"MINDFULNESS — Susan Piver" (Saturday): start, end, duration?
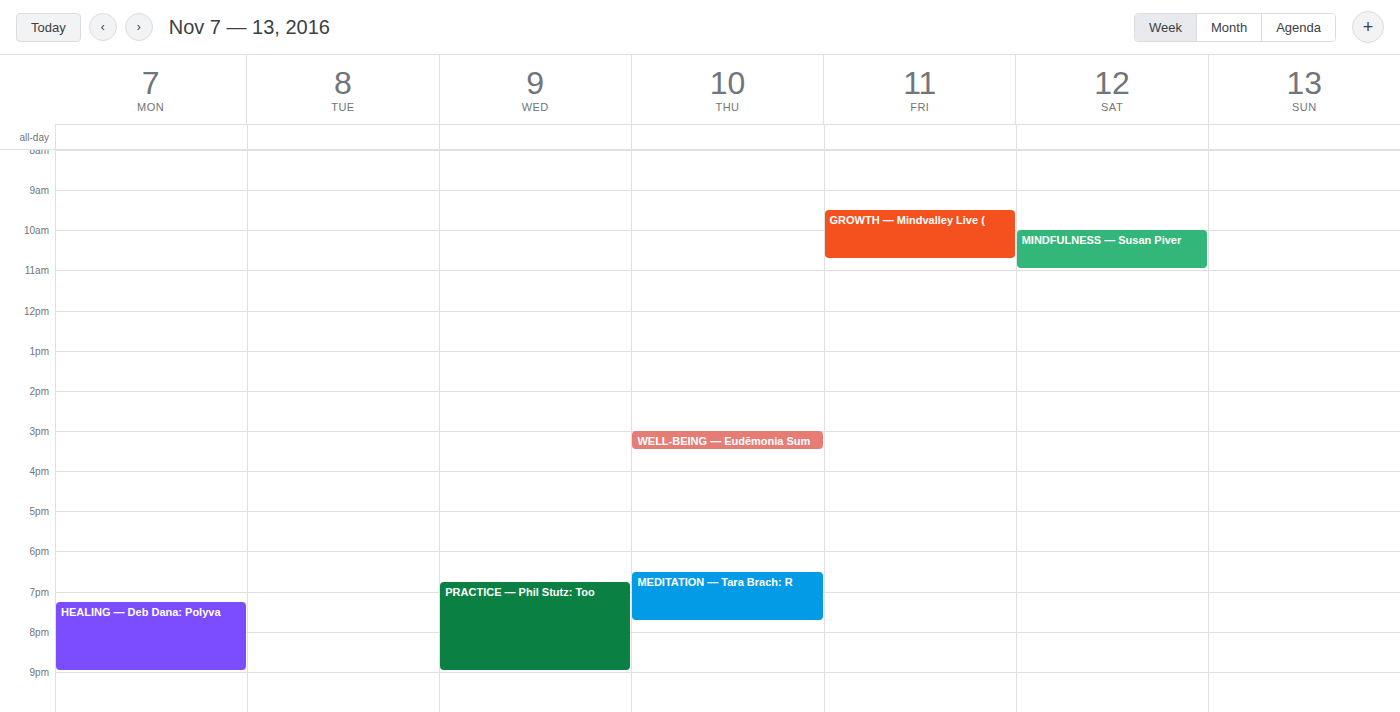
10:00 AM to 11:00 AM, 1 hour